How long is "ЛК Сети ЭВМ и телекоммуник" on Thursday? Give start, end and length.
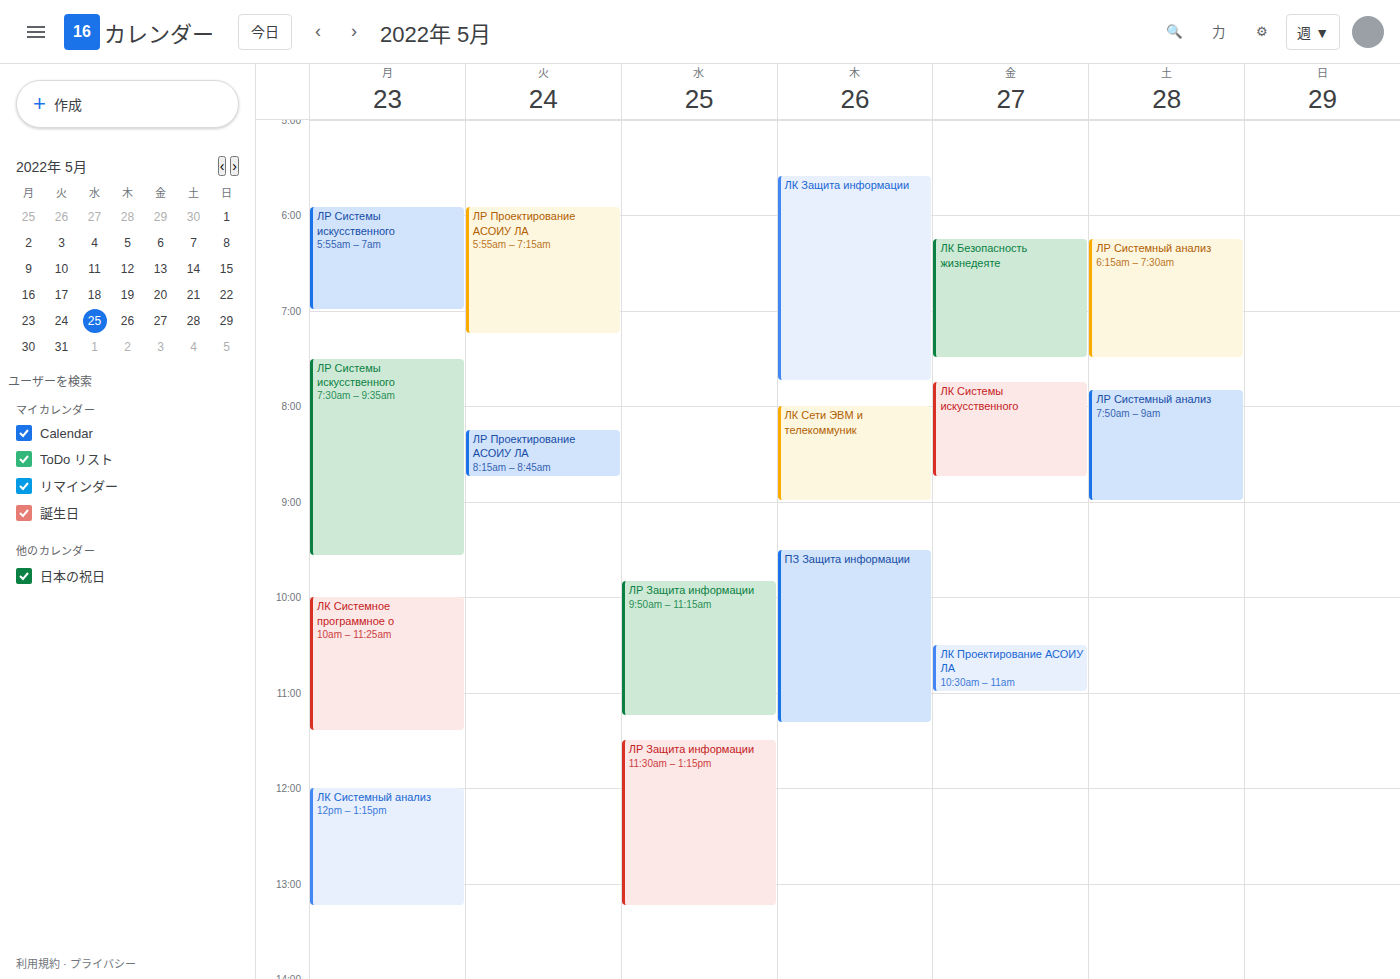
8:00 AM to 9:00 AM, 1 hour